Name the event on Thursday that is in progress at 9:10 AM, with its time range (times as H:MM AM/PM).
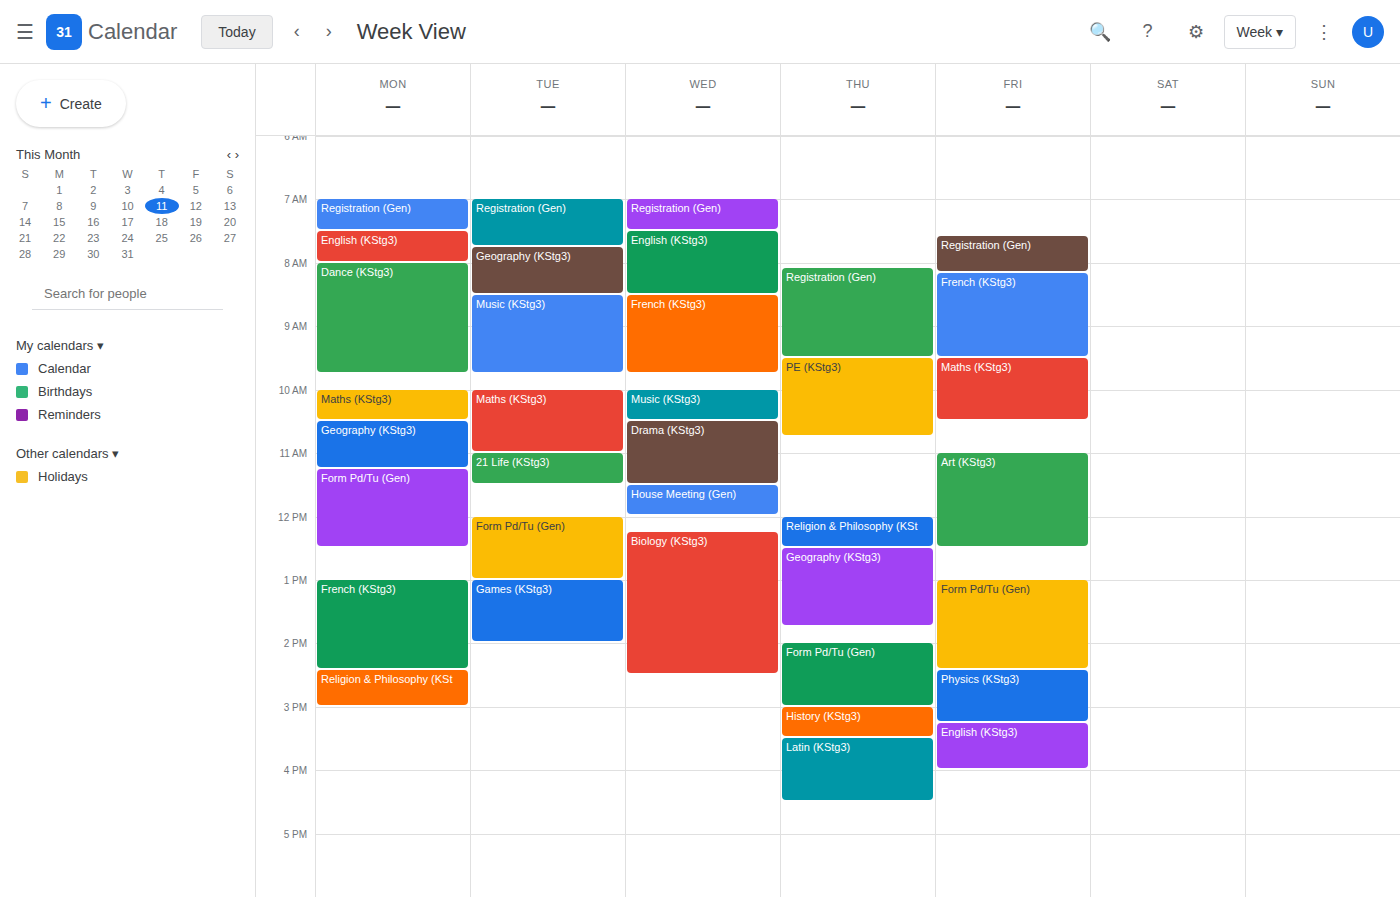
"Registration (Gen)", 8:05 AM to 9:30 AM